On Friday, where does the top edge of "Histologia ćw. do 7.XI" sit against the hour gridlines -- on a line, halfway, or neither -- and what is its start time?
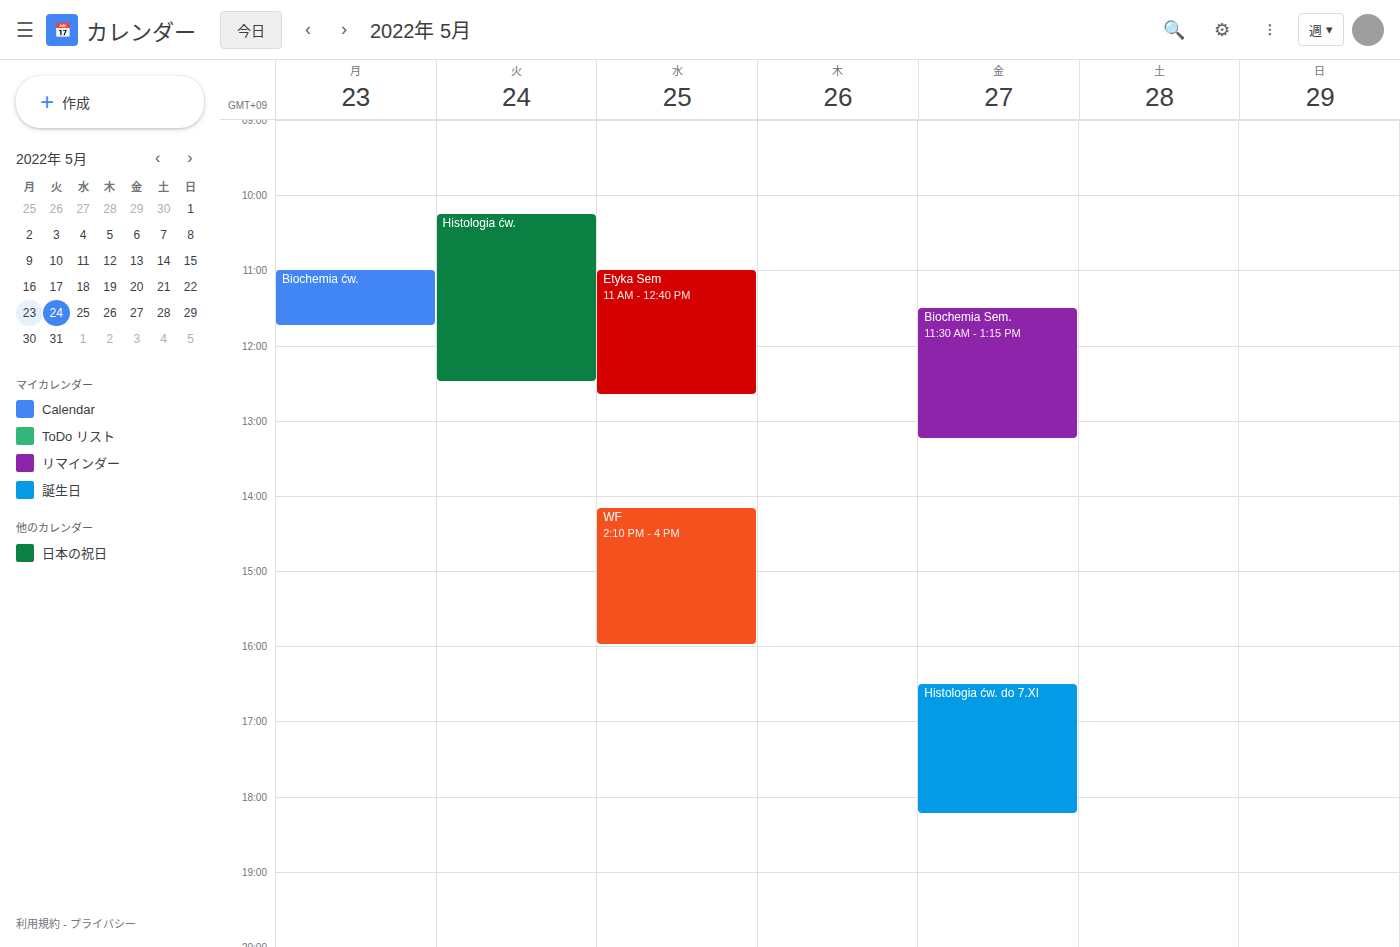
16:30 -- halfway between the 16:00 and 17:00 lines.